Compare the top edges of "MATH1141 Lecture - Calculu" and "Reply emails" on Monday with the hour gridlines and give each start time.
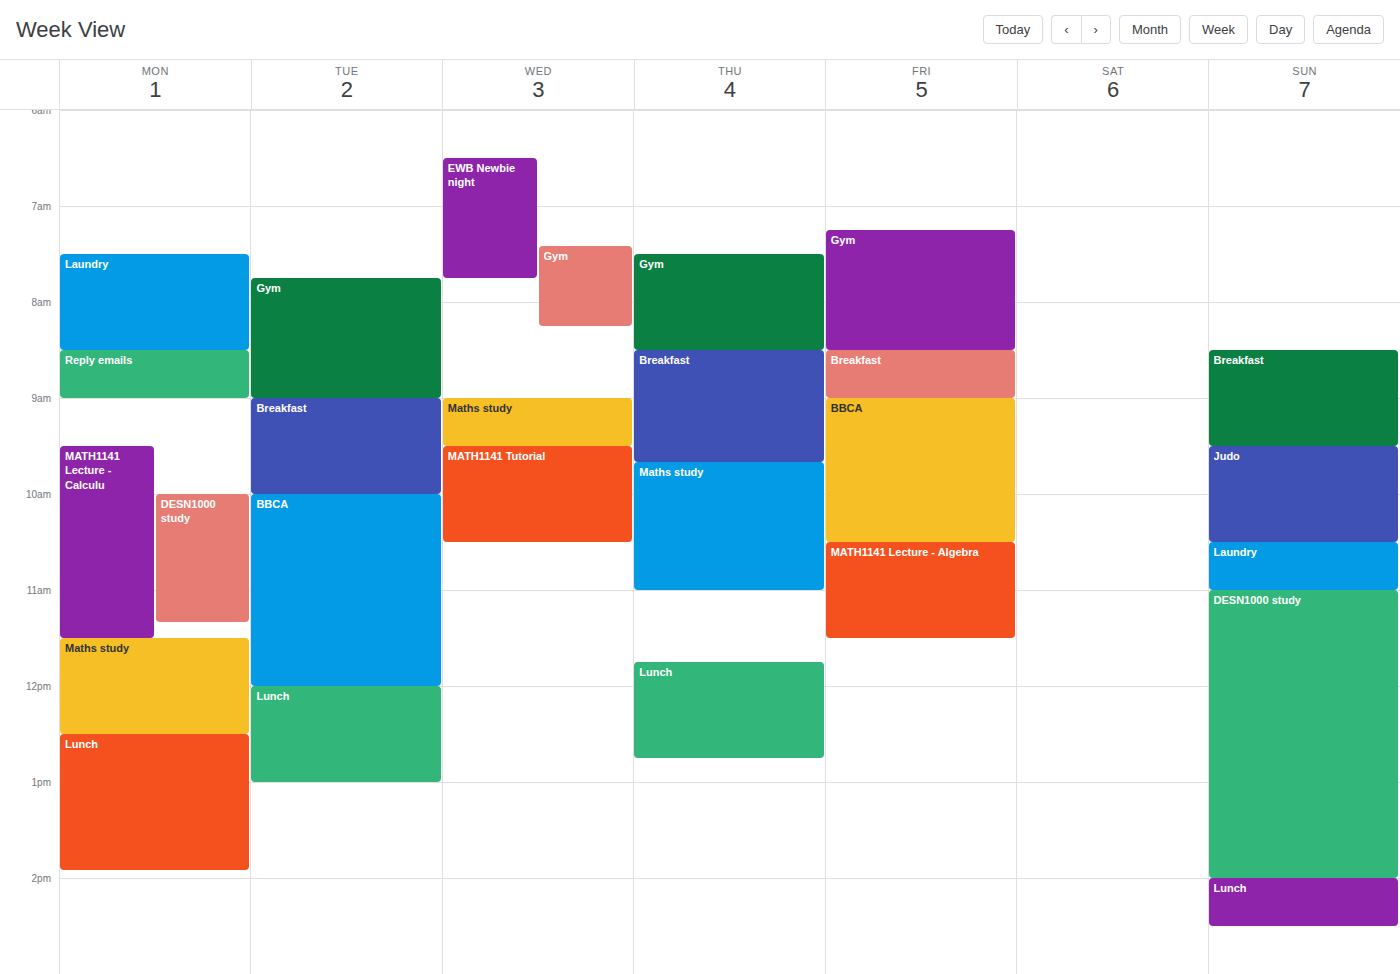
"MATH1141 Lecture - Calculu": 9:30 AM, halfway between the 9 AM and 10 AM lines. "Reply emails": 8:30 AM, halfway between the 8 AM and 9 AM lines.